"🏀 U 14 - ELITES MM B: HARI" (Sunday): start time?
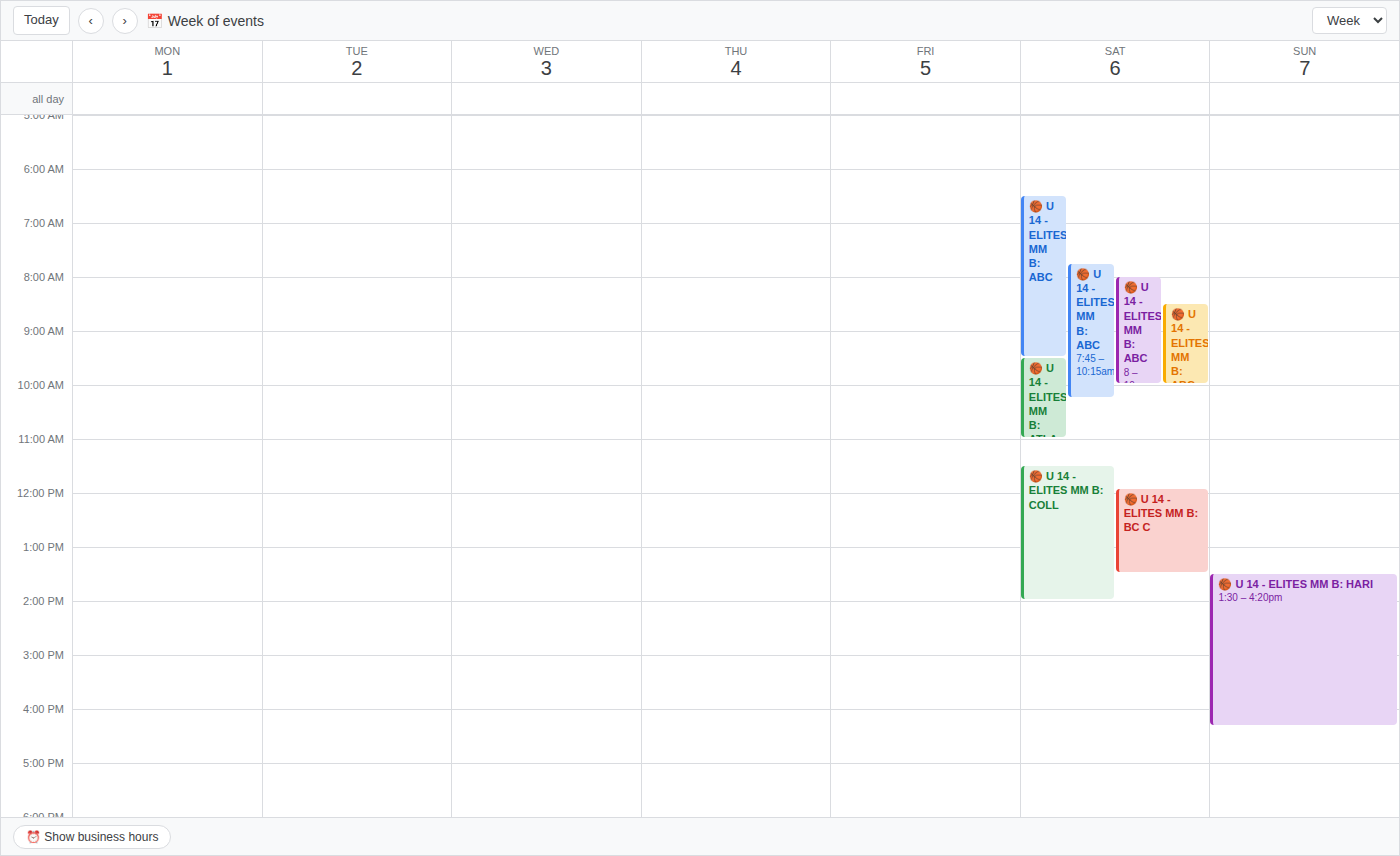
1:30 PM